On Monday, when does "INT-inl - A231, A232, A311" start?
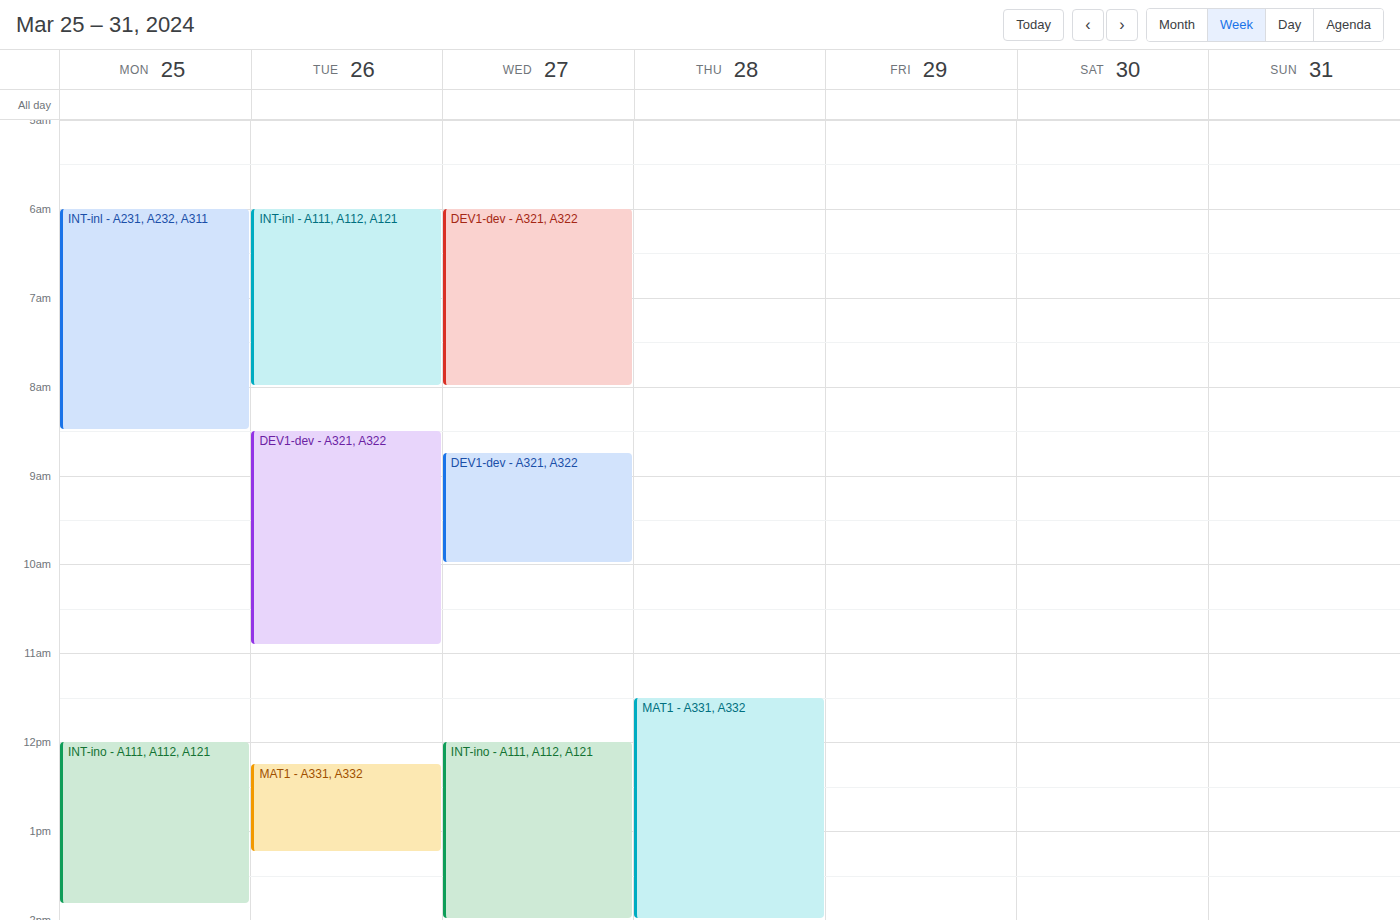
6:00 AM